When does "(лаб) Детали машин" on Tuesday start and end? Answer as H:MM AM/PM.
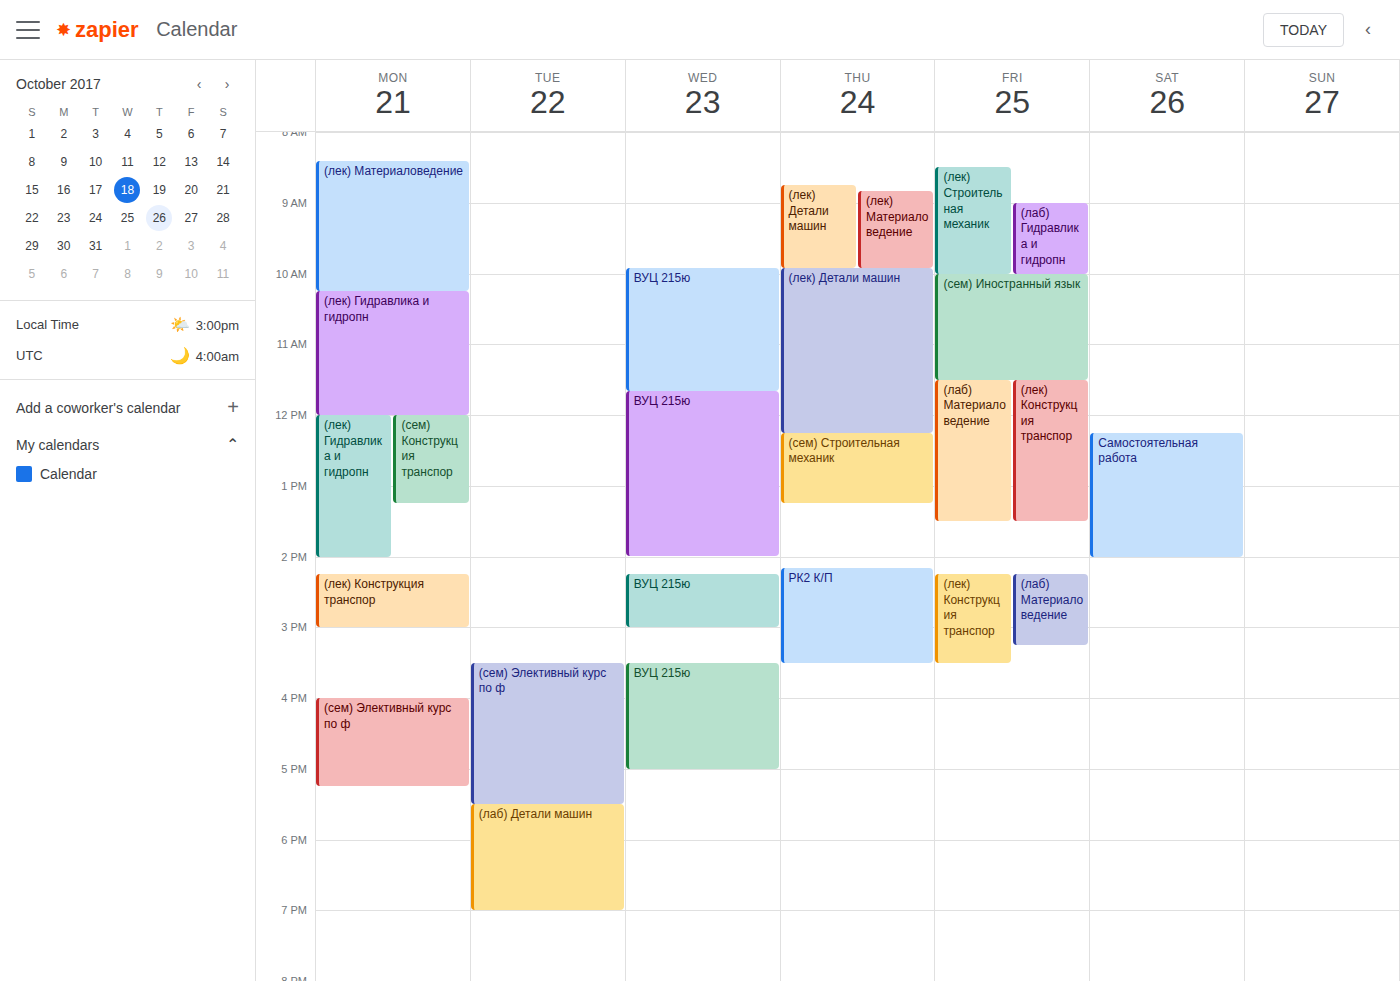
5:30 PM to 7:00 PM